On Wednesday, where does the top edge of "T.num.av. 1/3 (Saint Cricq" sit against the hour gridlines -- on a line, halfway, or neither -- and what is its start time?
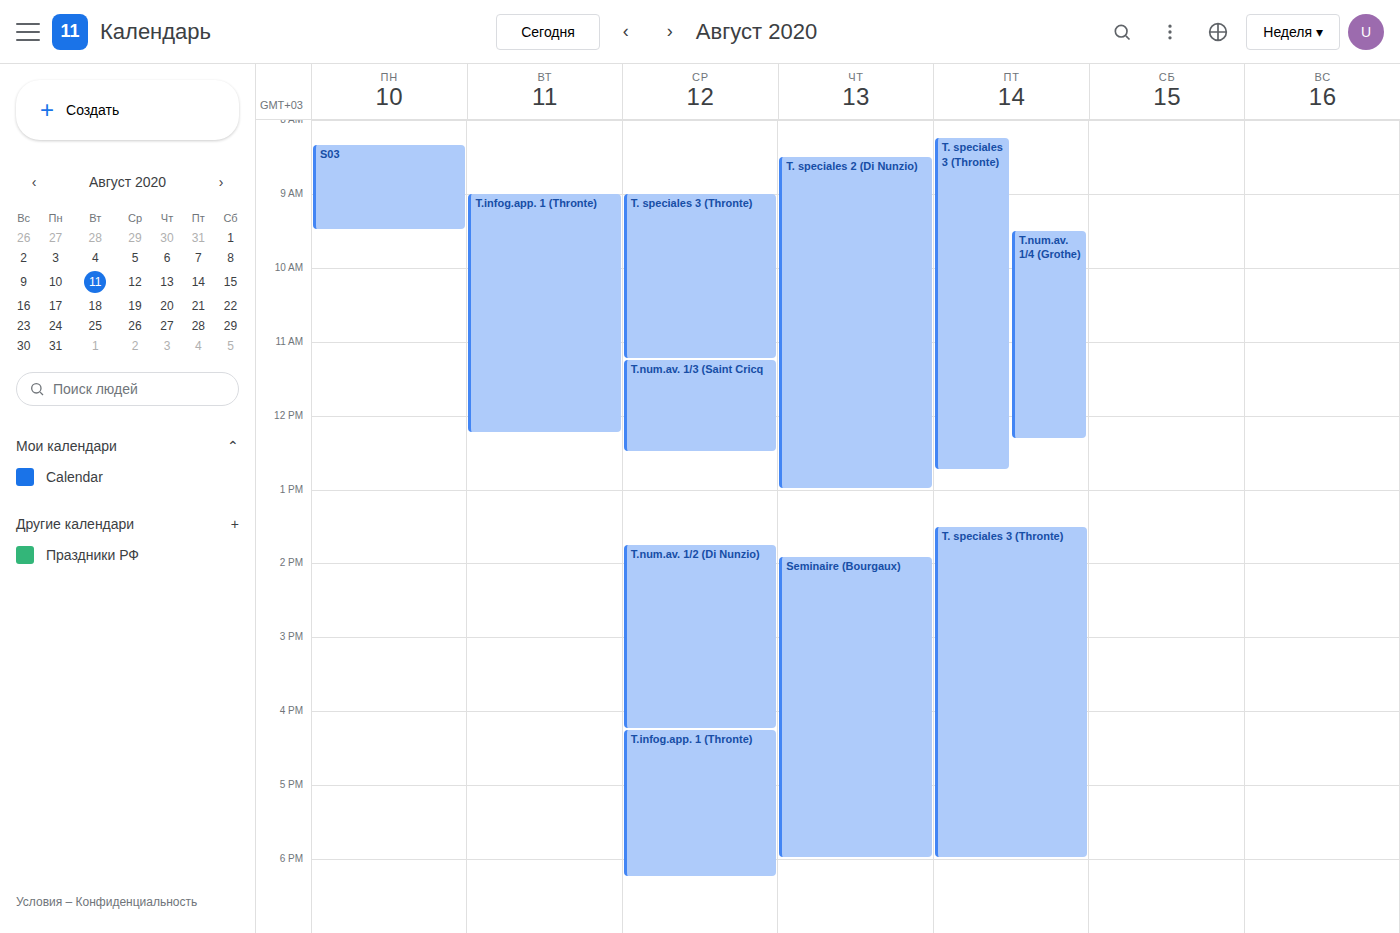
11:15 AM -- neither: a quarter of the way from the 11 AM line to the 12 PM line.